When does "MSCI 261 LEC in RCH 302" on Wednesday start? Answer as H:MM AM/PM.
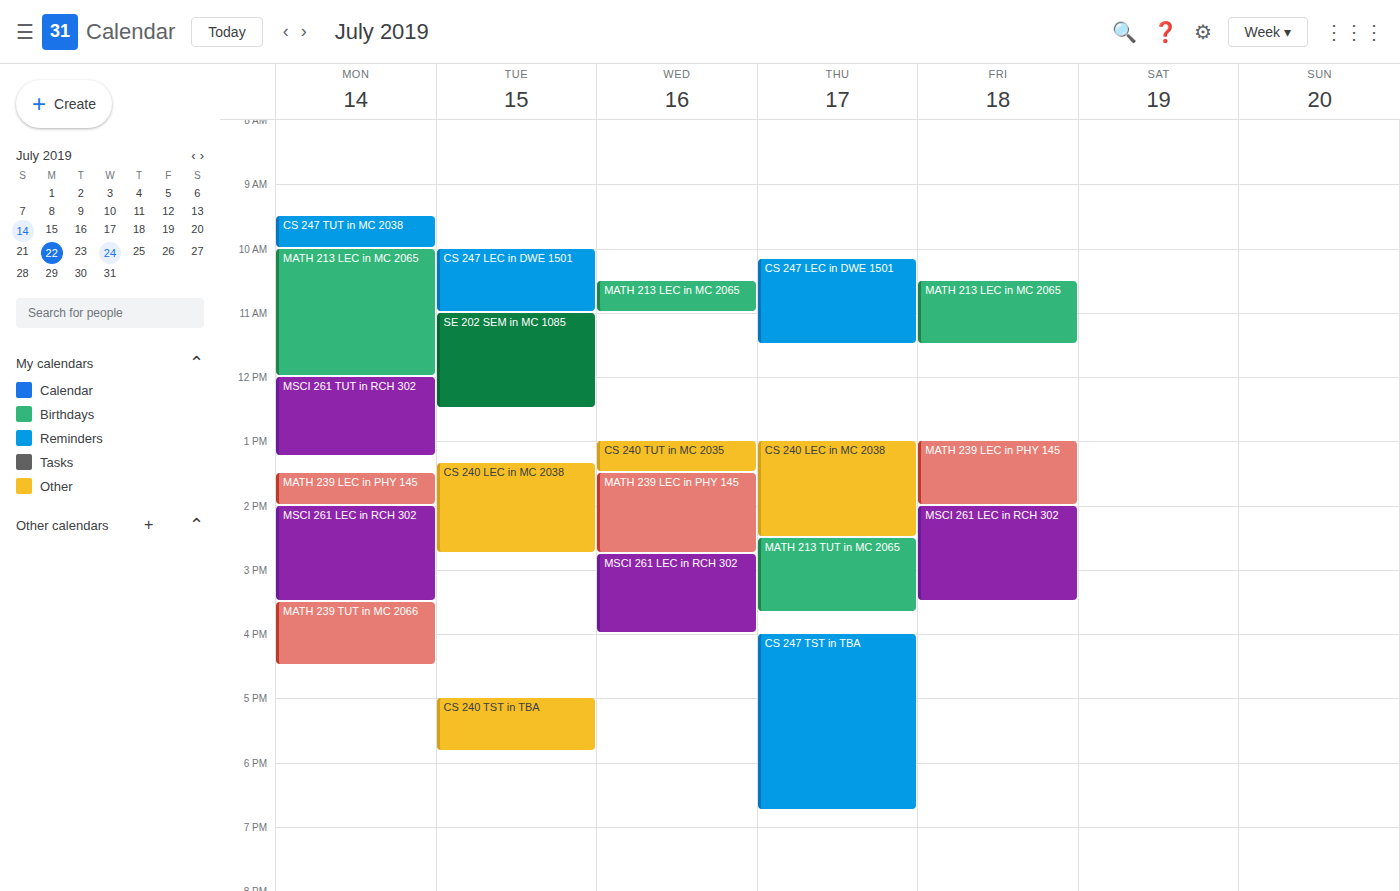
2:45 PM